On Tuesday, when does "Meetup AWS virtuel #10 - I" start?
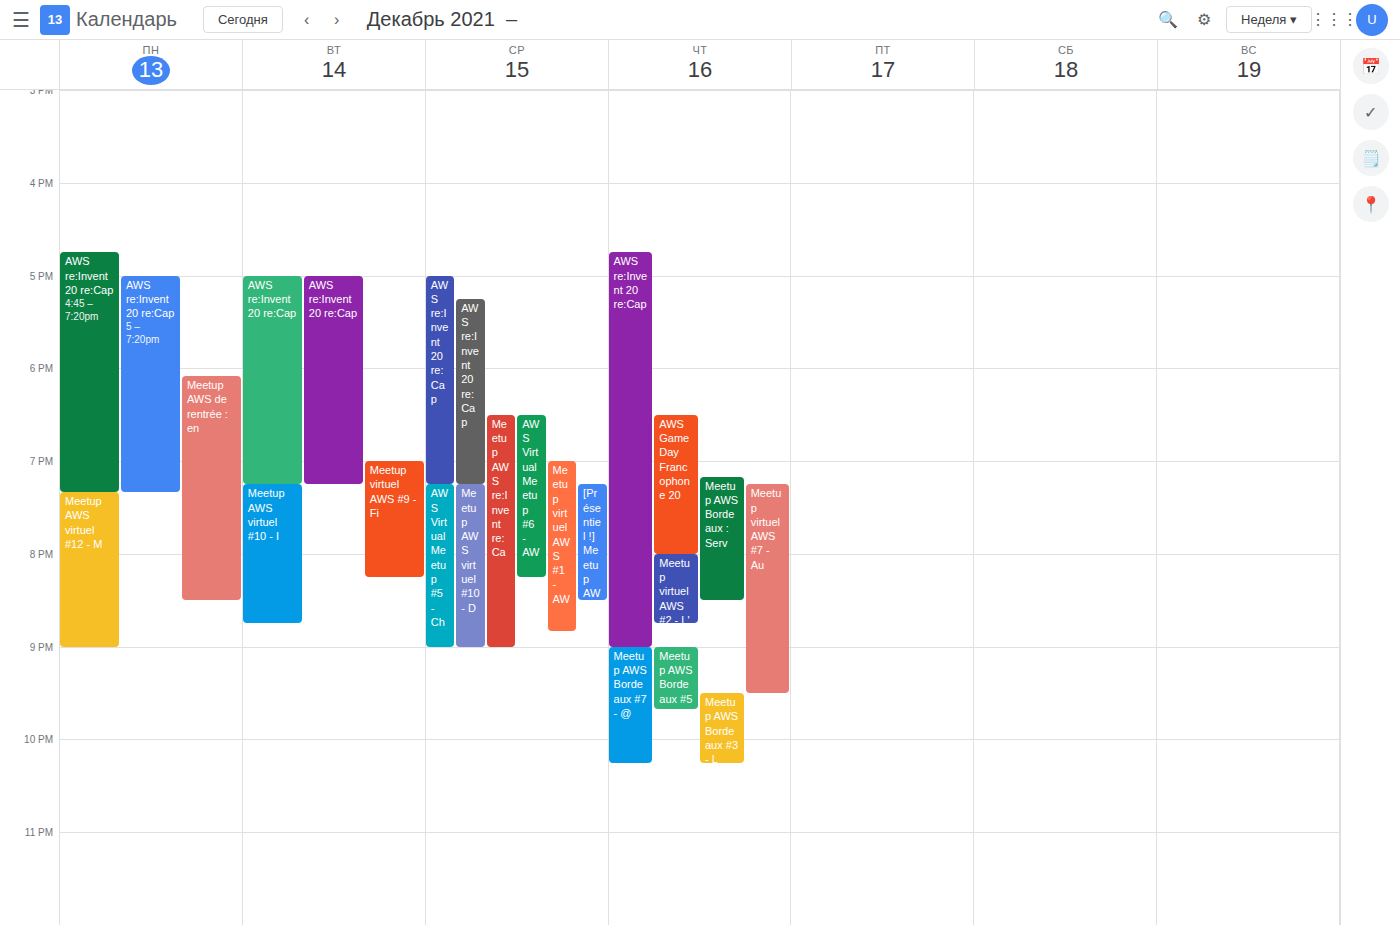
7:15 PM